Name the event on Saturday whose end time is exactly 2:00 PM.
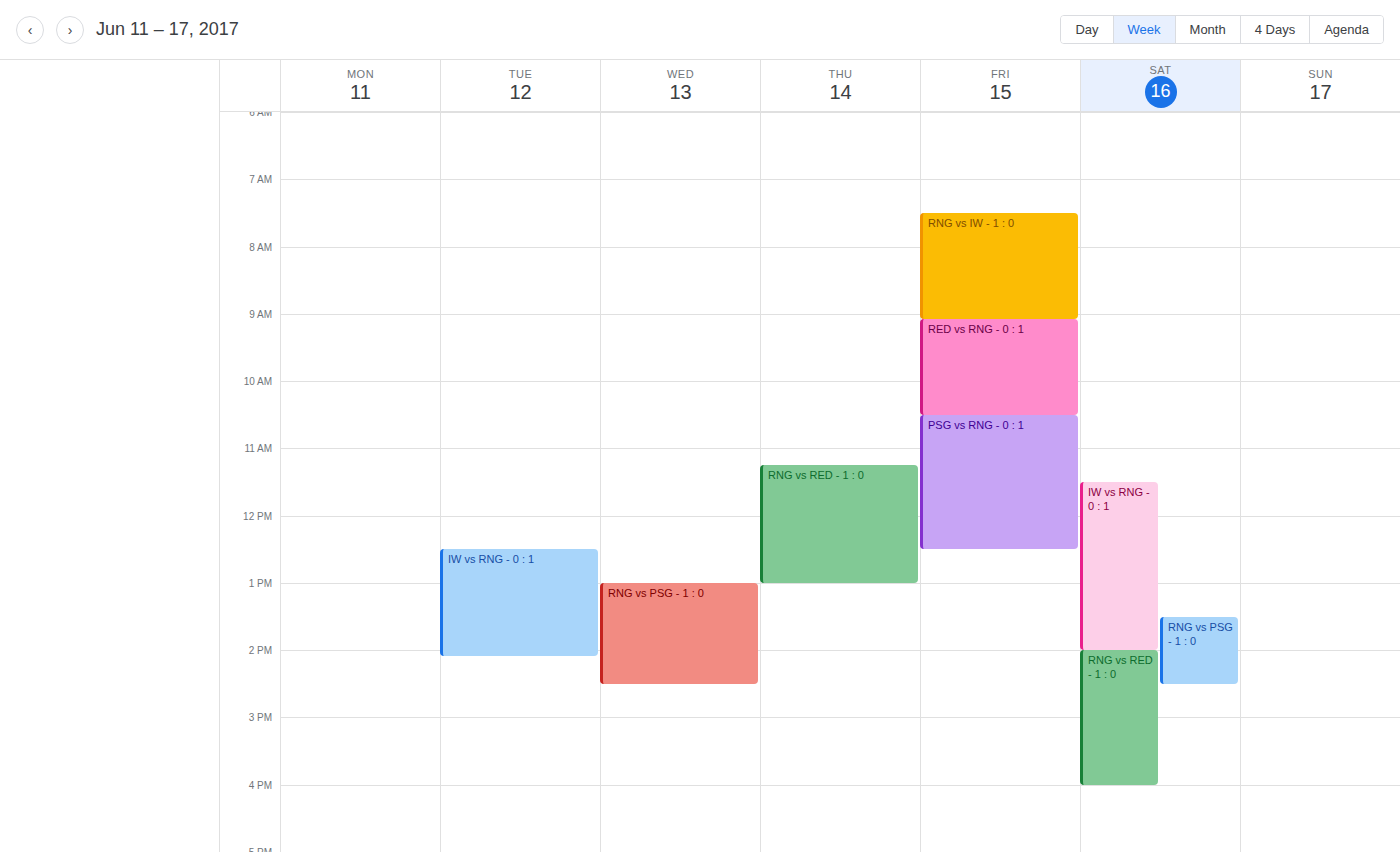
"IW vs RNG - 0 : 1"